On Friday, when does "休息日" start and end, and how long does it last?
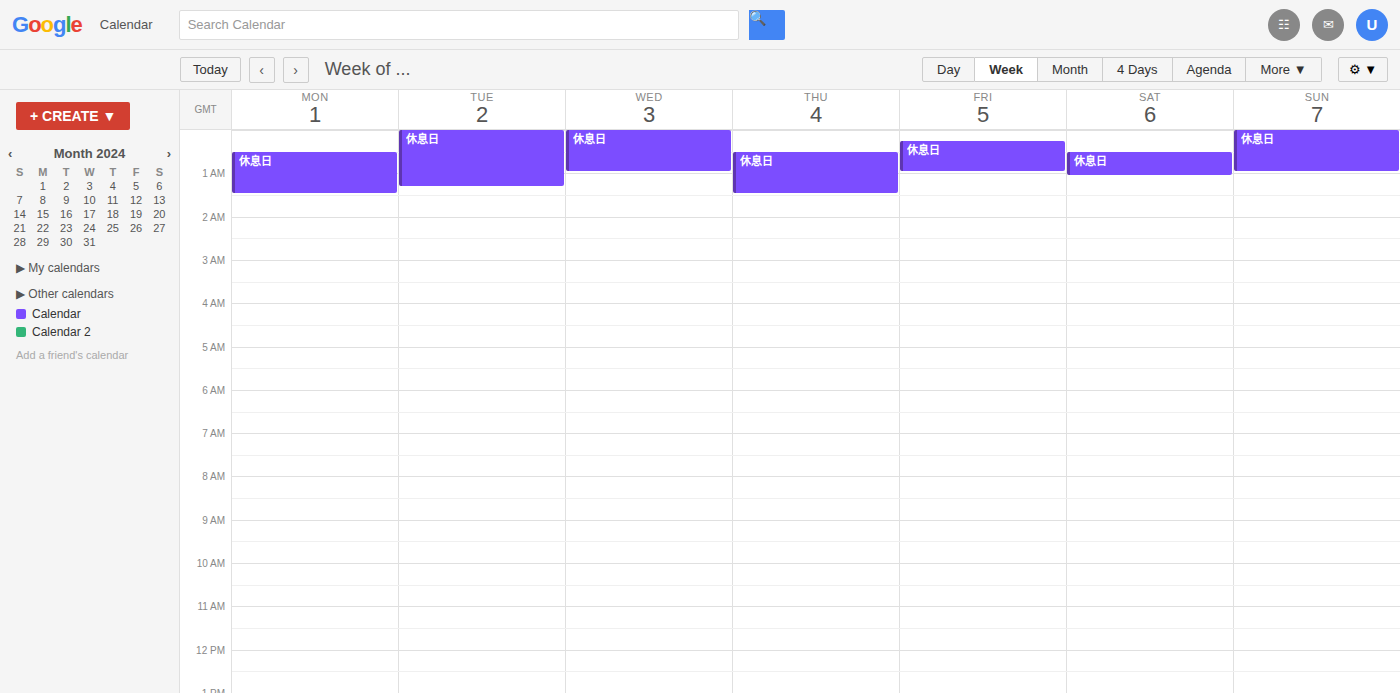
12:15 AM to 1:00 AM, 45 minutes